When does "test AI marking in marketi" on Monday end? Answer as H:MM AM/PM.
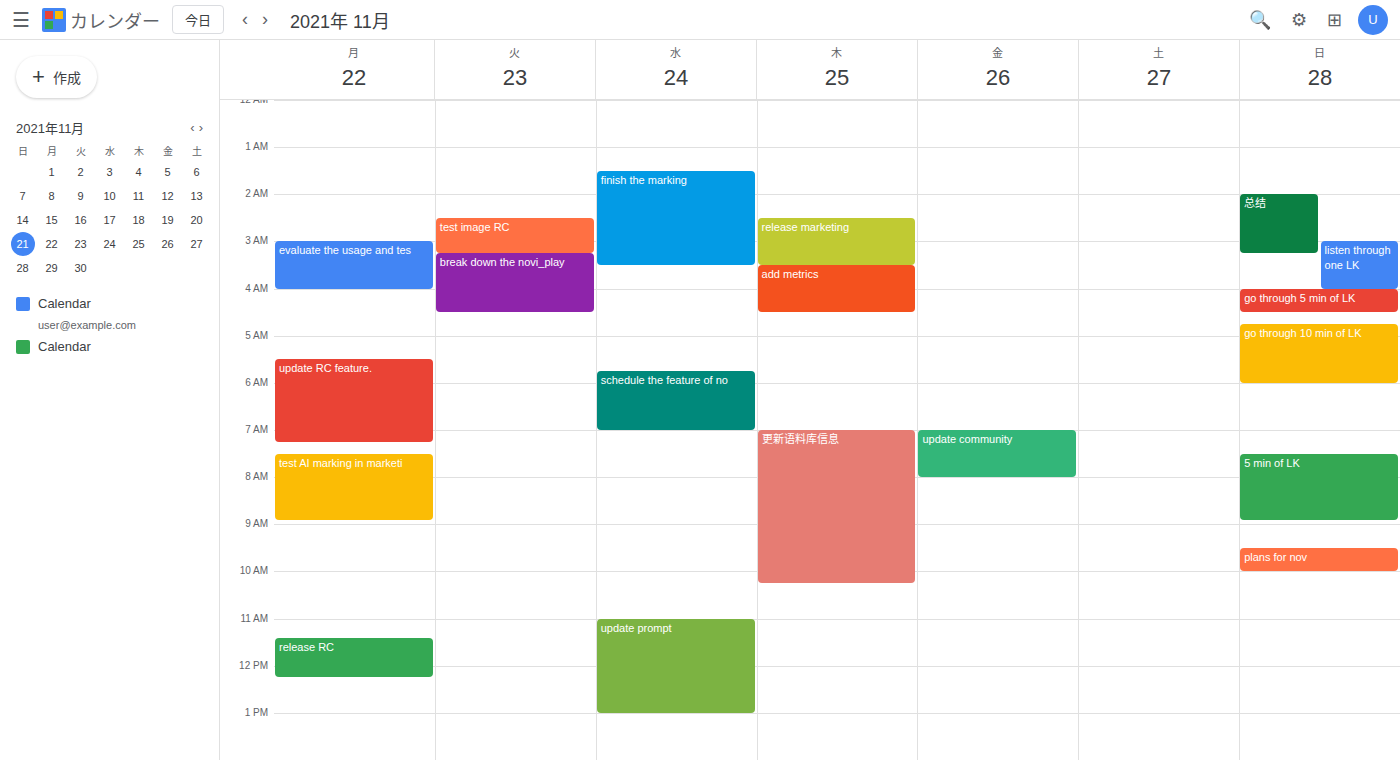
8:55 AM